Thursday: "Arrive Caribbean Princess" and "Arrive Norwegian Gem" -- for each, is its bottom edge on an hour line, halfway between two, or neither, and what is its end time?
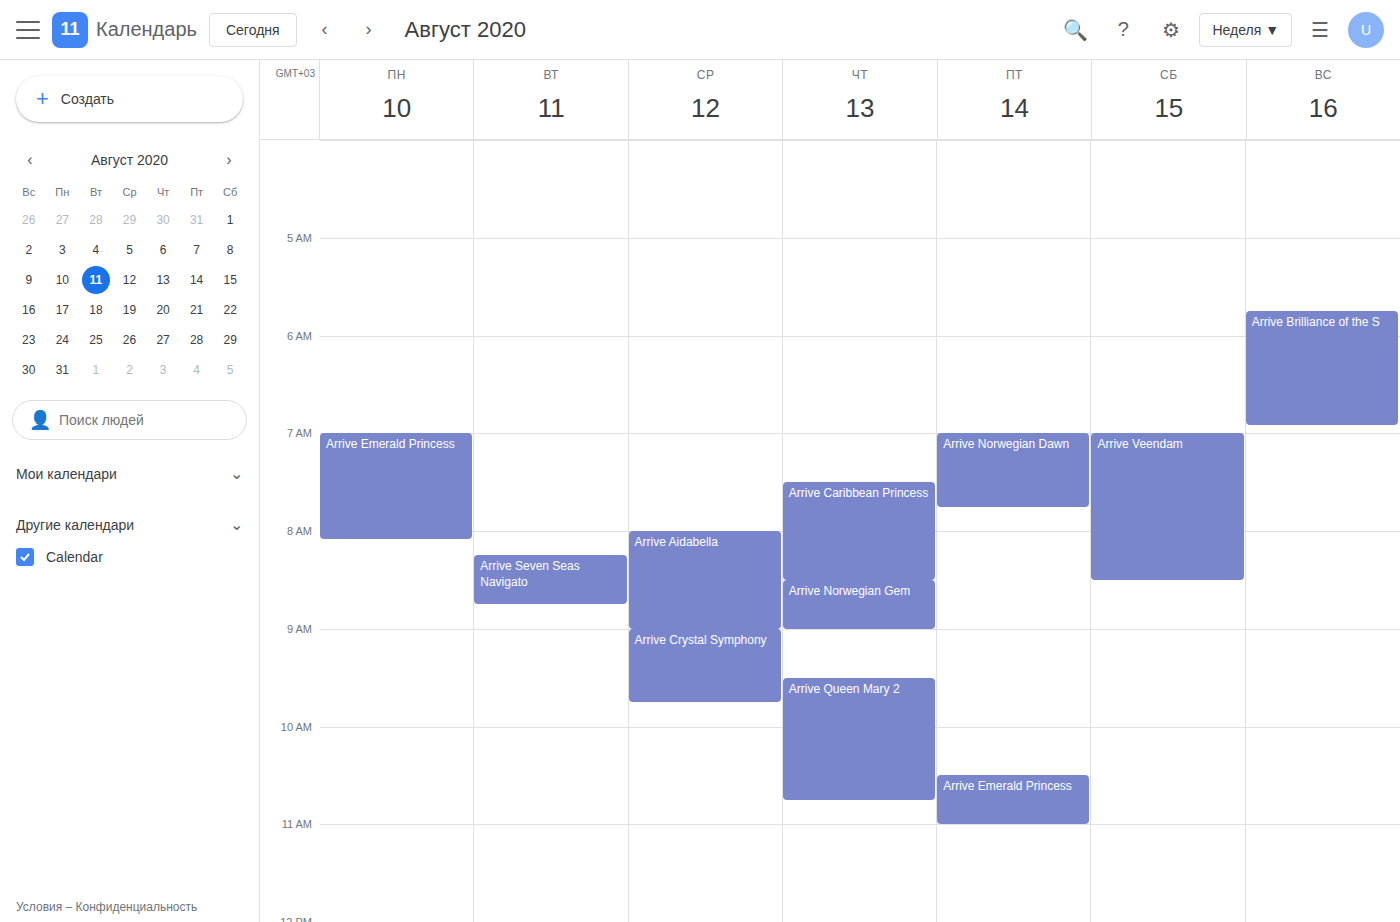
"Arrive Caribbean Princess": 8:30 AM, halfway between the 8 AM and 9 AM lines. "Arrive Norwegian Gem": 9:00 AM, exactly on the 9 AM line.